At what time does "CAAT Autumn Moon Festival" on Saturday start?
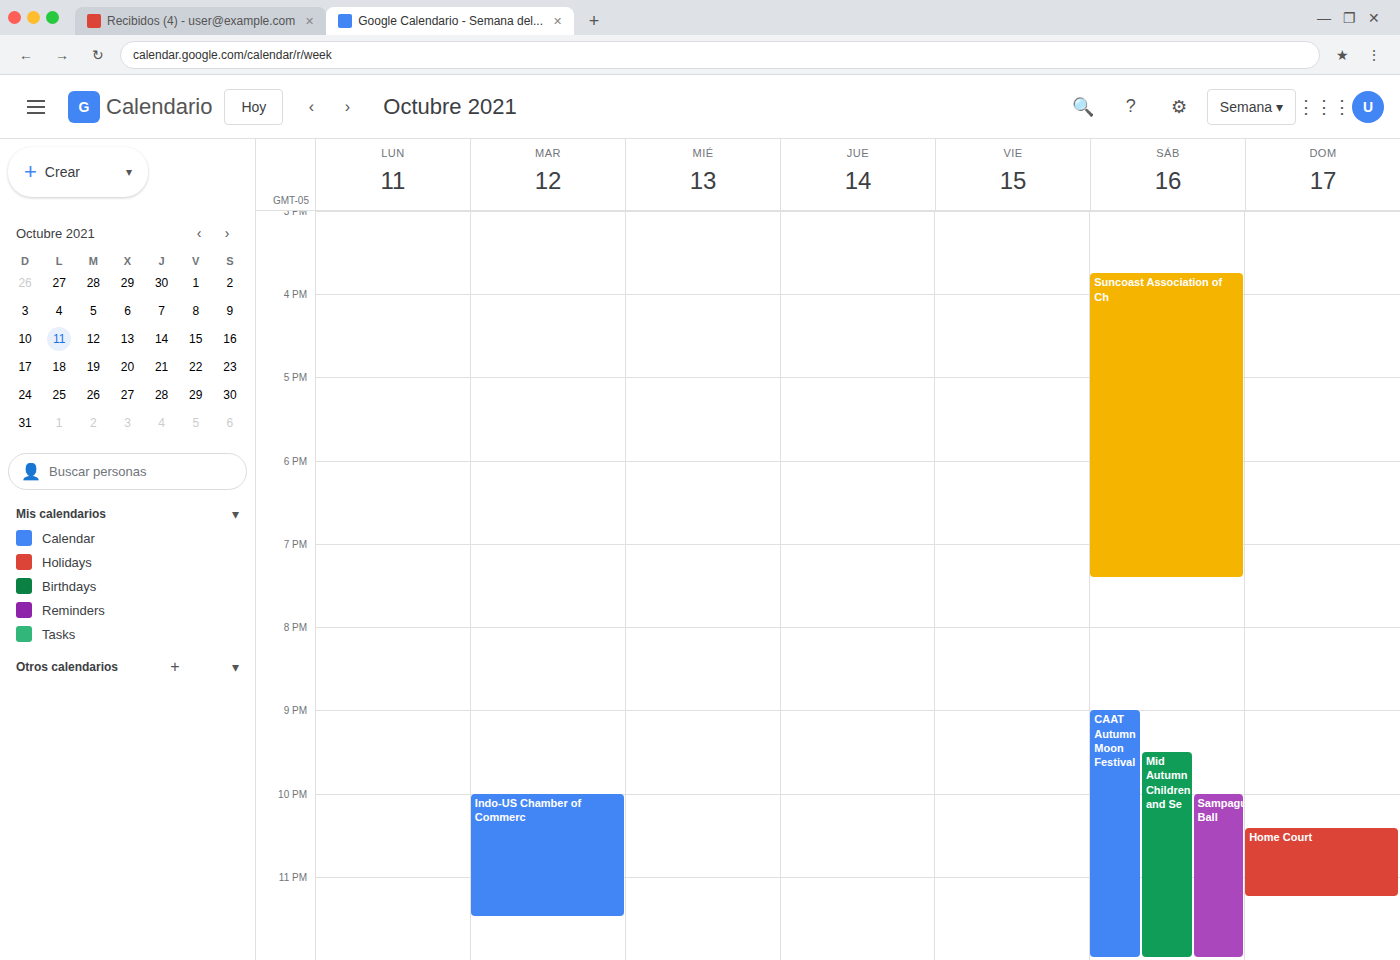
9:00 PM